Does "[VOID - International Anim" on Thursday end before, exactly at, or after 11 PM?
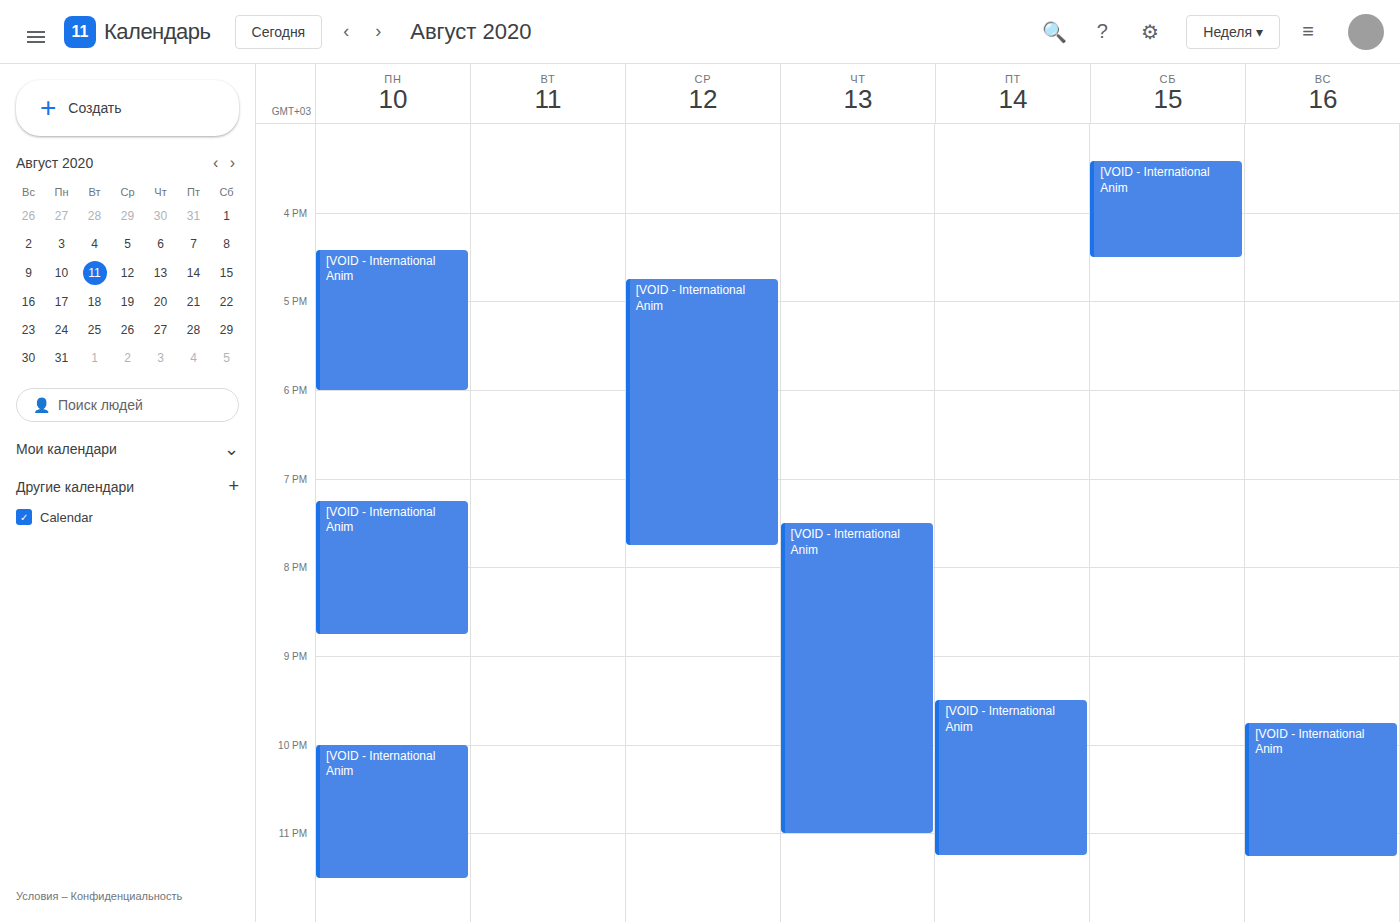
11:00 PM -- exactly at 11 PM, on the 11 PM line.